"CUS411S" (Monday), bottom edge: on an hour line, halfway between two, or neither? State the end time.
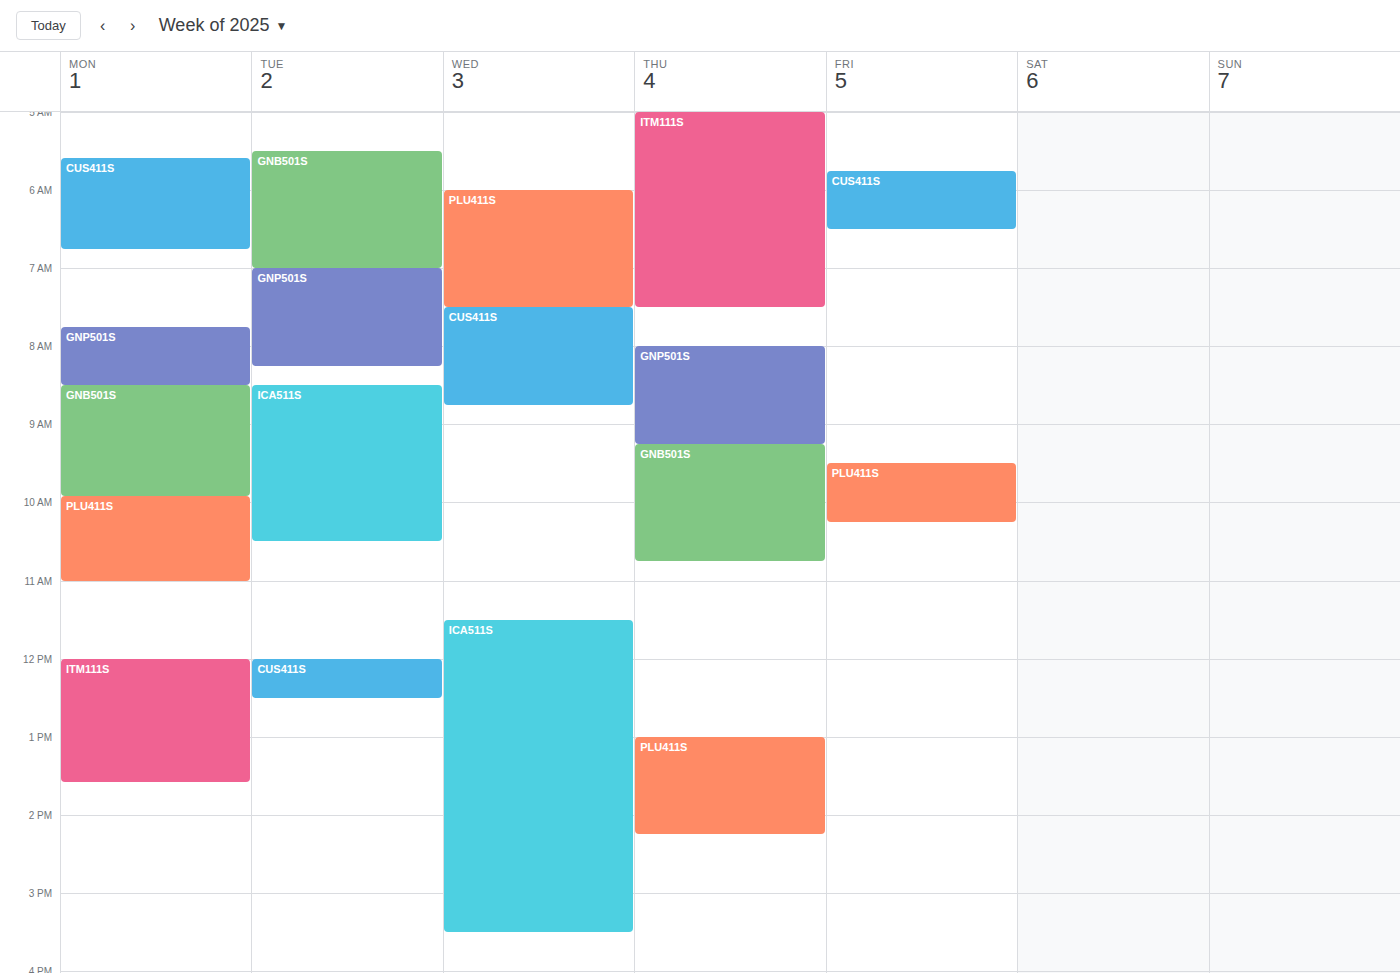
6:45 AM -- neither: three quarters of the way from the 6 AM line to the 7 AM line.